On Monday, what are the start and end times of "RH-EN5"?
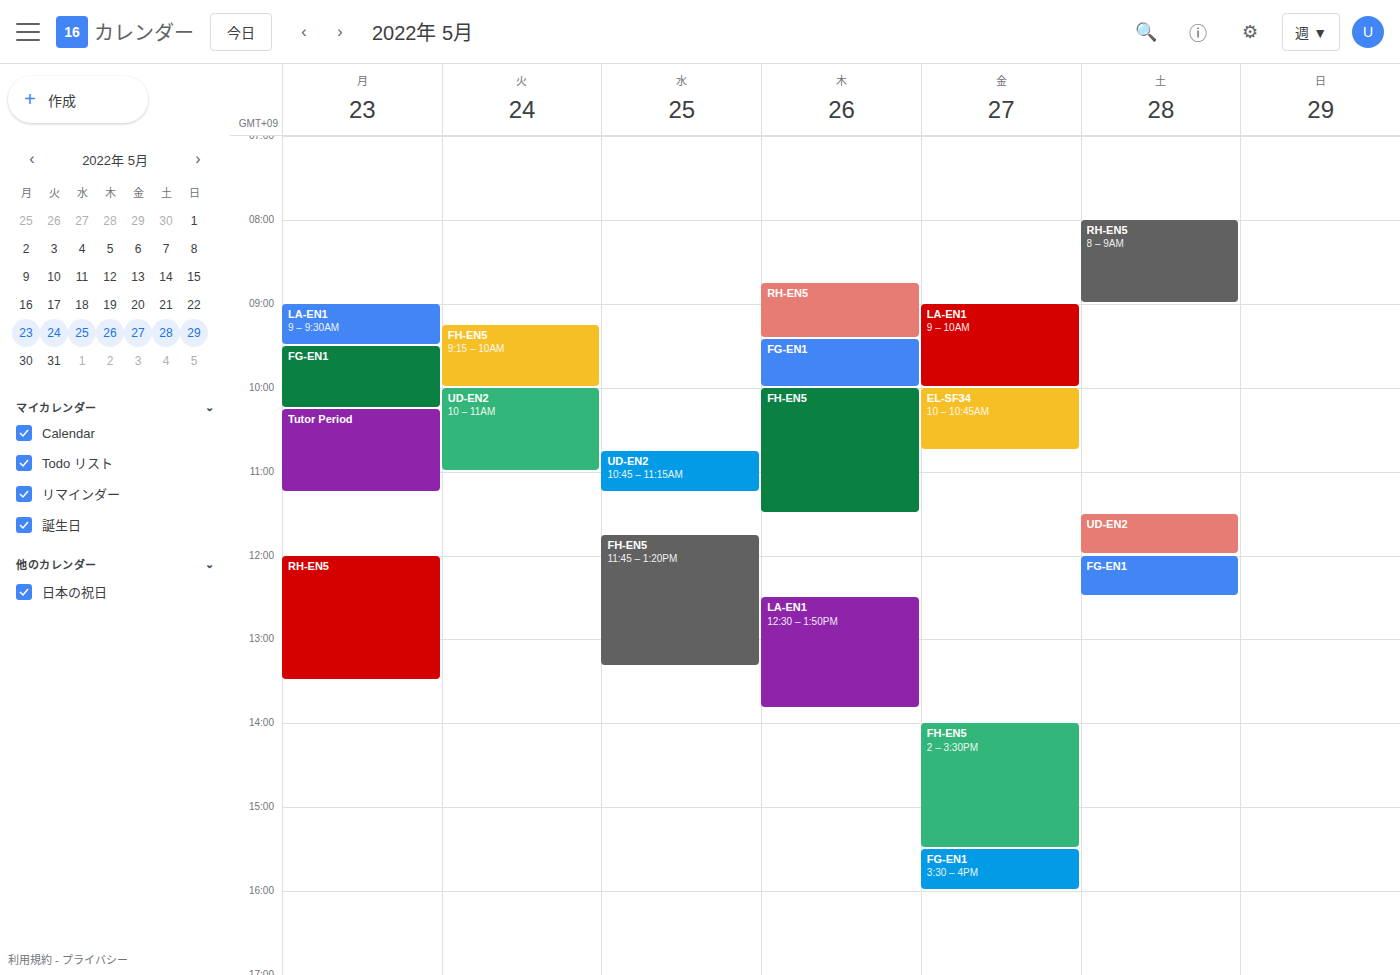
12:00 PM to 1:30 PM